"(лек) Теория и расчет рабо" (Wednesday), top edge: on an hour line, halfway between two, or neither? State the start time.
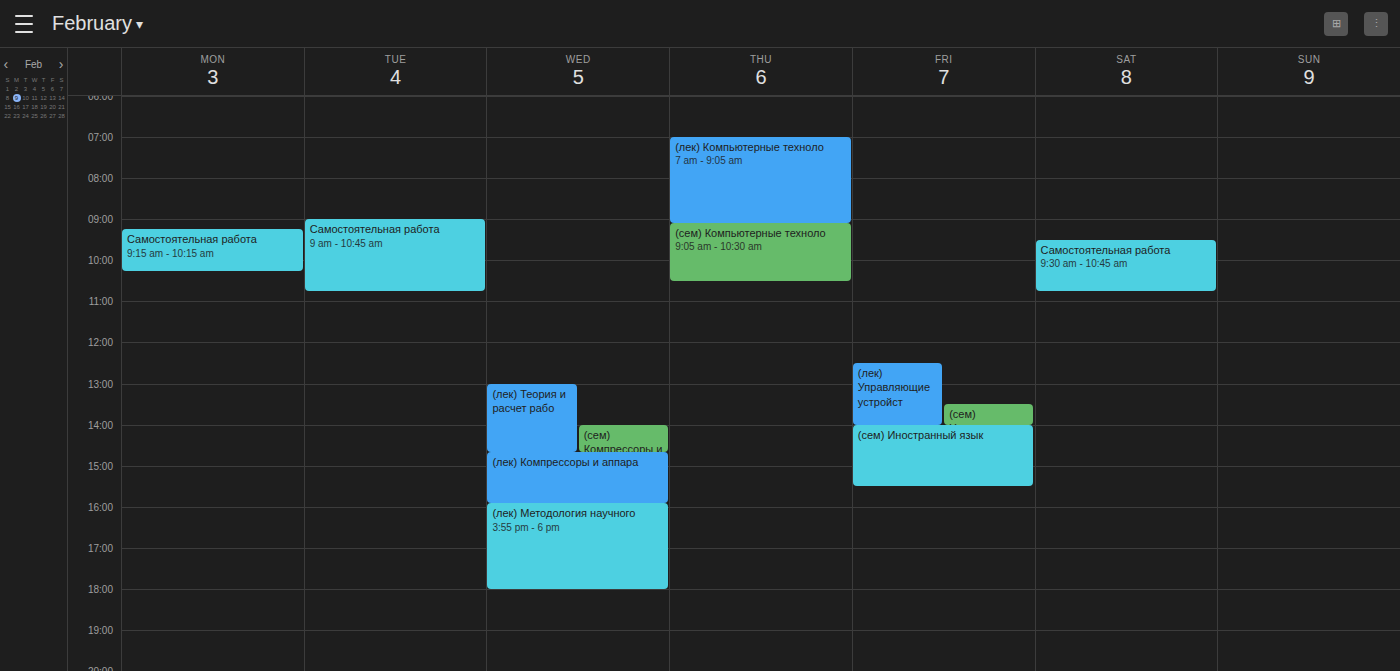
1:00 PM -- exactly on the 1 PM line.